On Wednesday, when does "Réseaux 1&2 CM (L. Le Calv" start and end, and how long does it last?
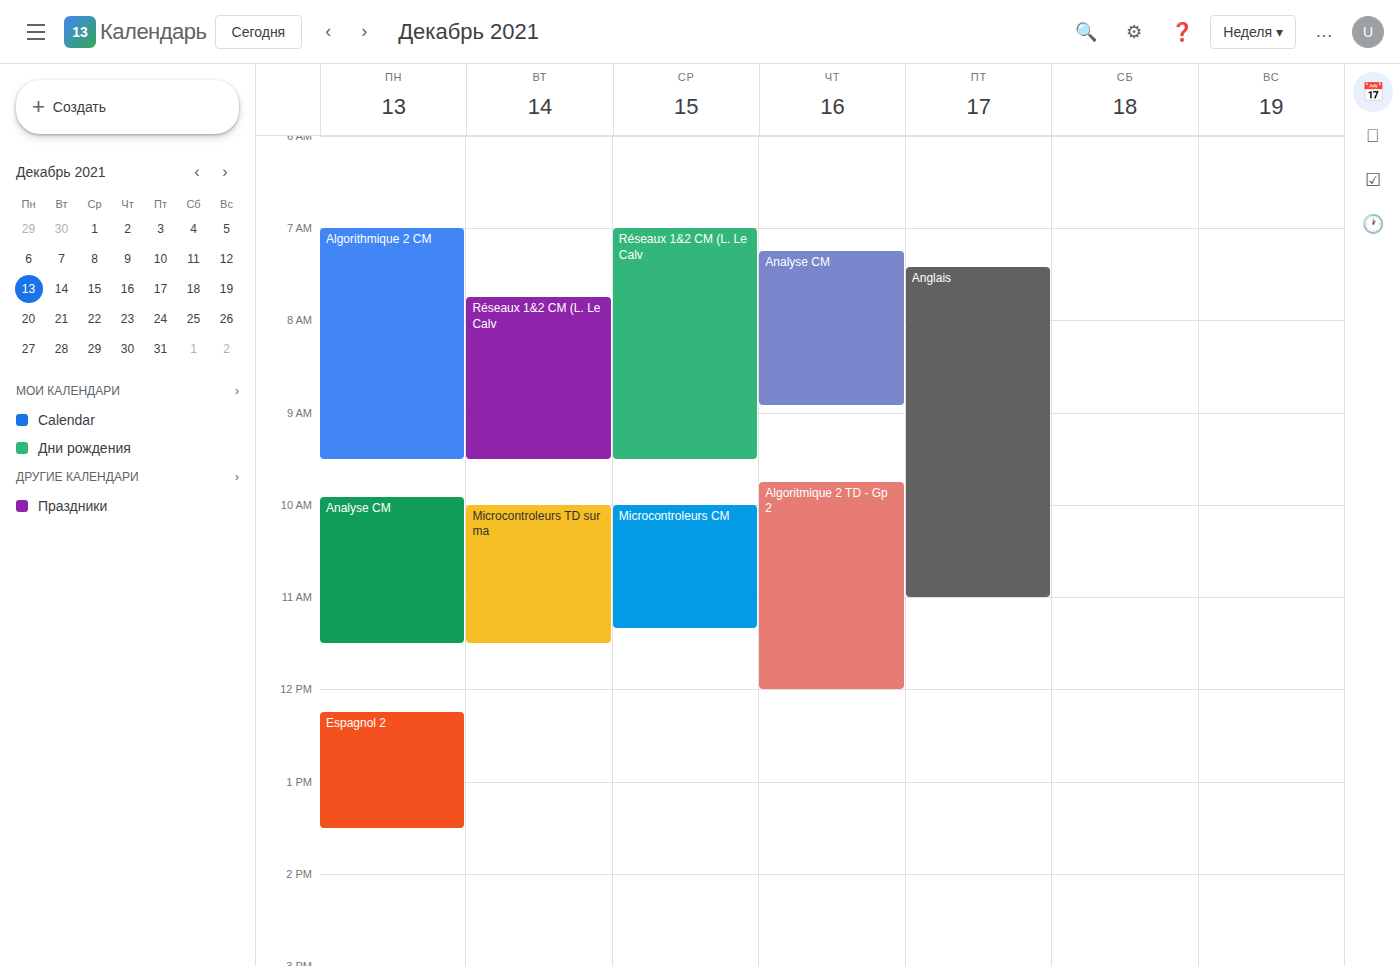
7:00 AM to 9:30 AM, 2 hours 30 minutes